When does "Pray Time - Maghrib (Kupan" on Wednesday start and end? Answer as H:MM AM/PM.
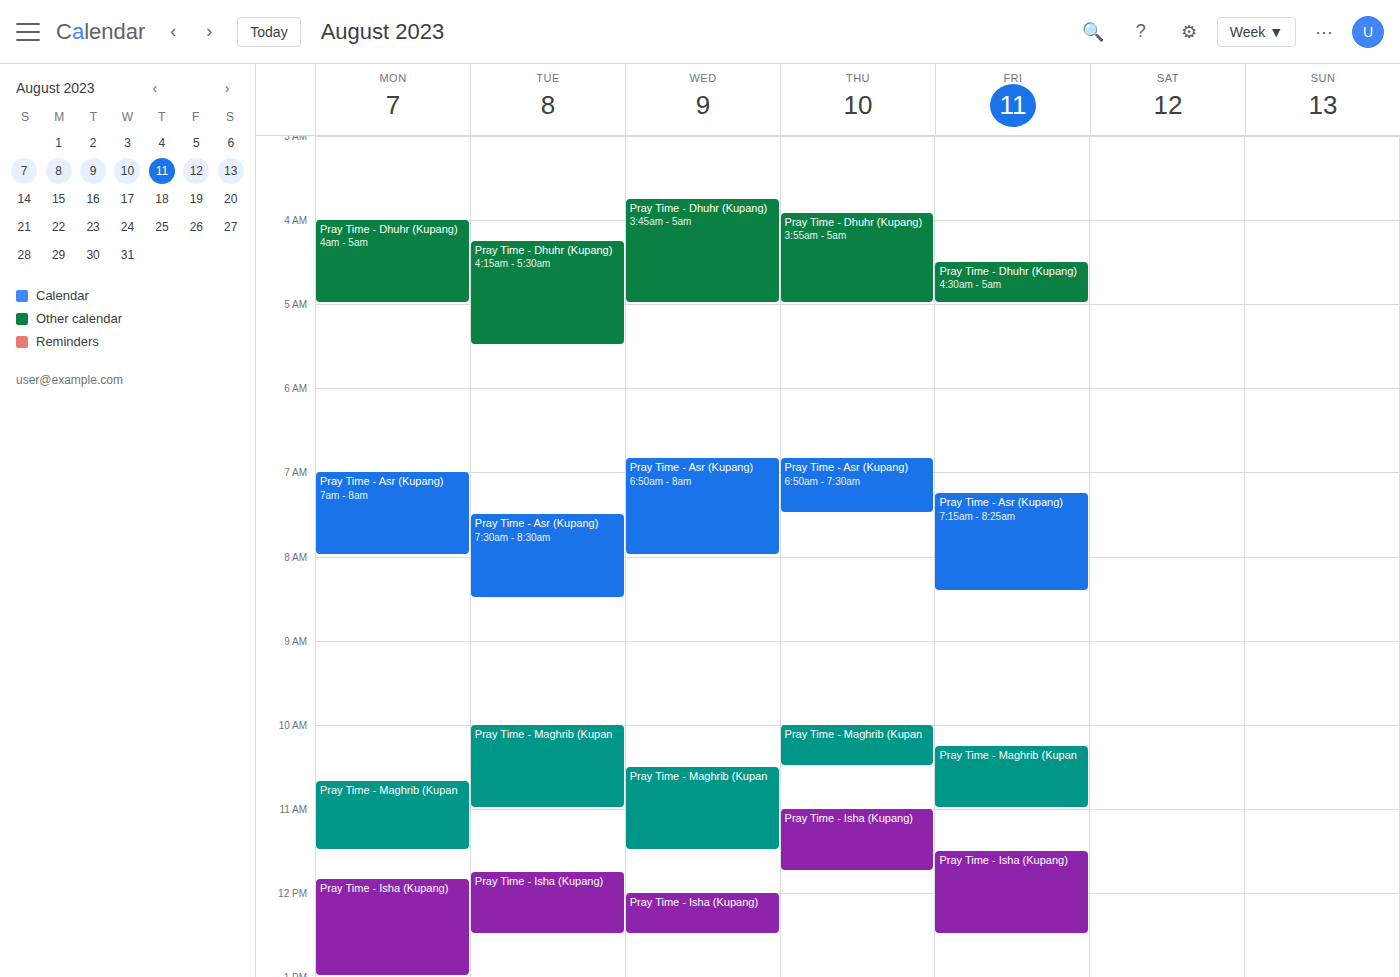
10:30 AM to 11:30 AM